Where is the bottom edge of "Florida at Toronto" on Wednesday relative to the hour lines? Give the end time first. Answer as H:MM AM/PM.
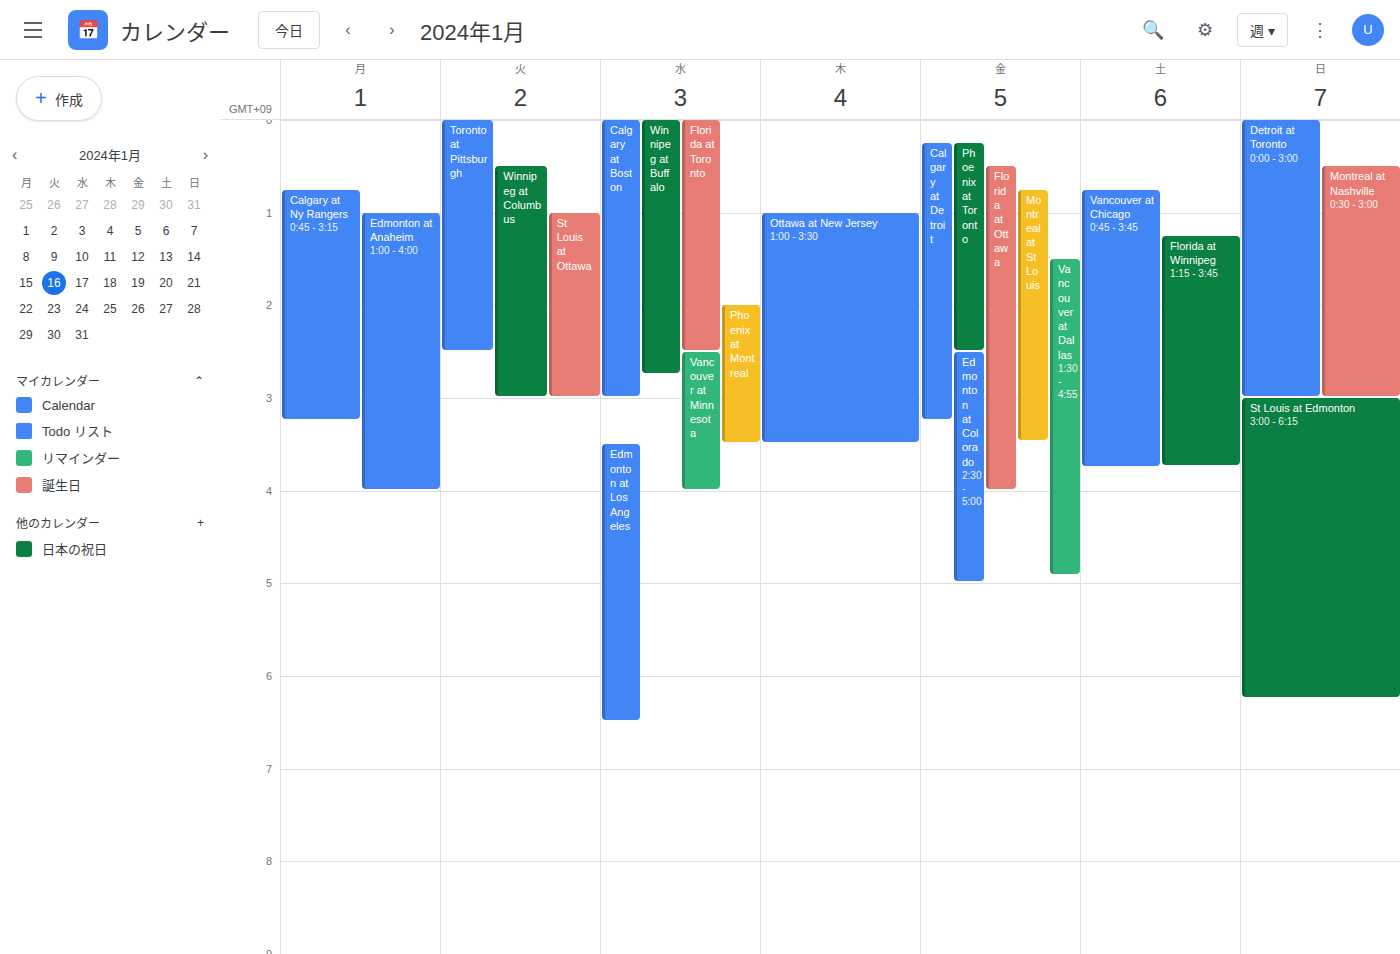
2:30 AM -- halfway between the 2 AM and 3 AM lines.